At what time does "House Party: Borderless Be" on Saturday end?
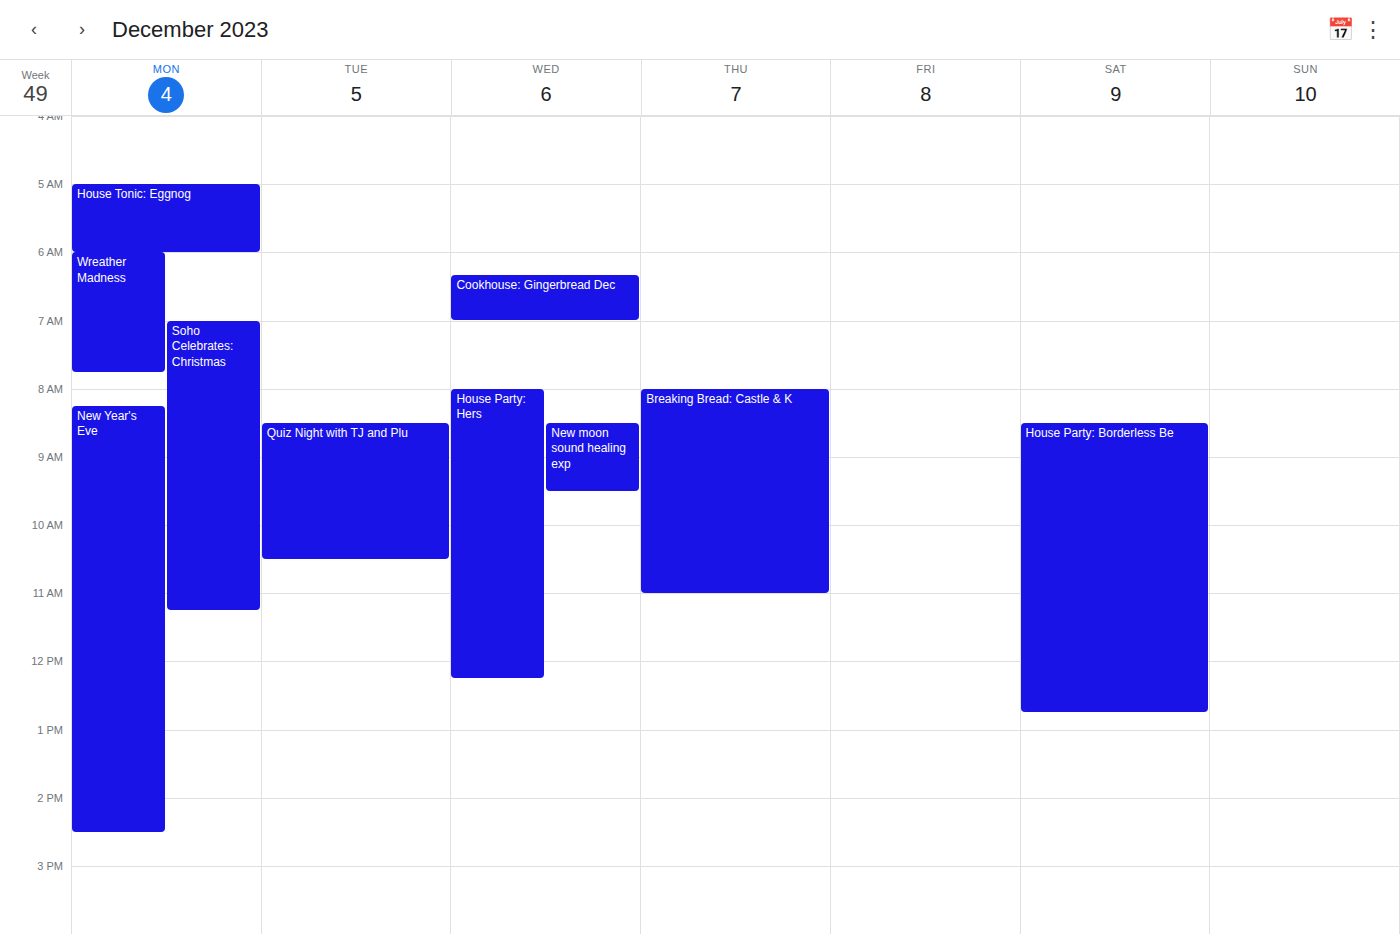
12:45